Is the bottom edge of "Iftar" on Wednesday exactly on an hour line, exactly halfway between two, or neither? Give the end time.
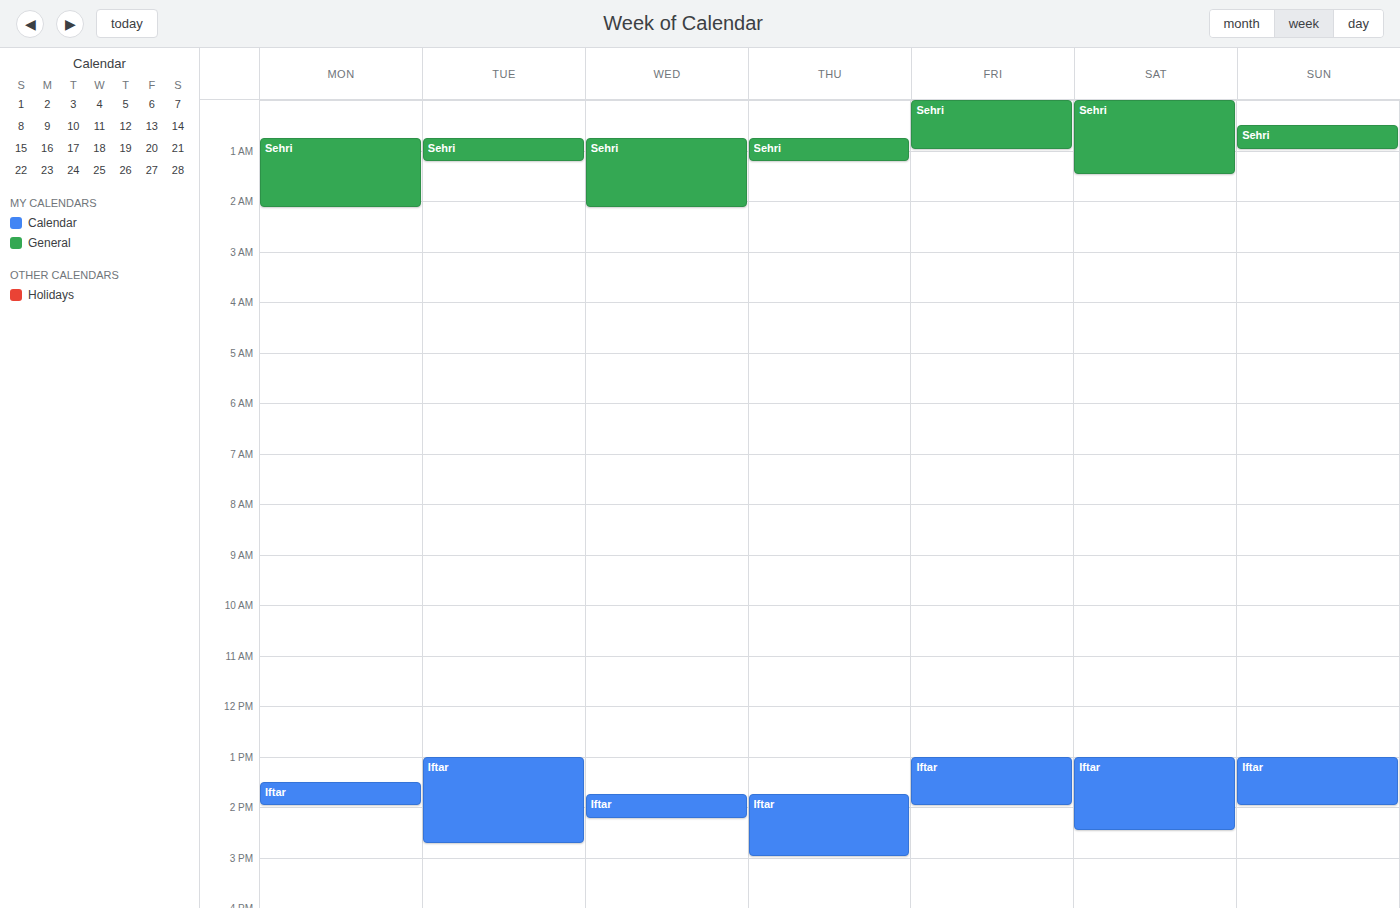
2:15 PM -- neither: a quarter of the way from the 2 PM line to the 3 PM line.